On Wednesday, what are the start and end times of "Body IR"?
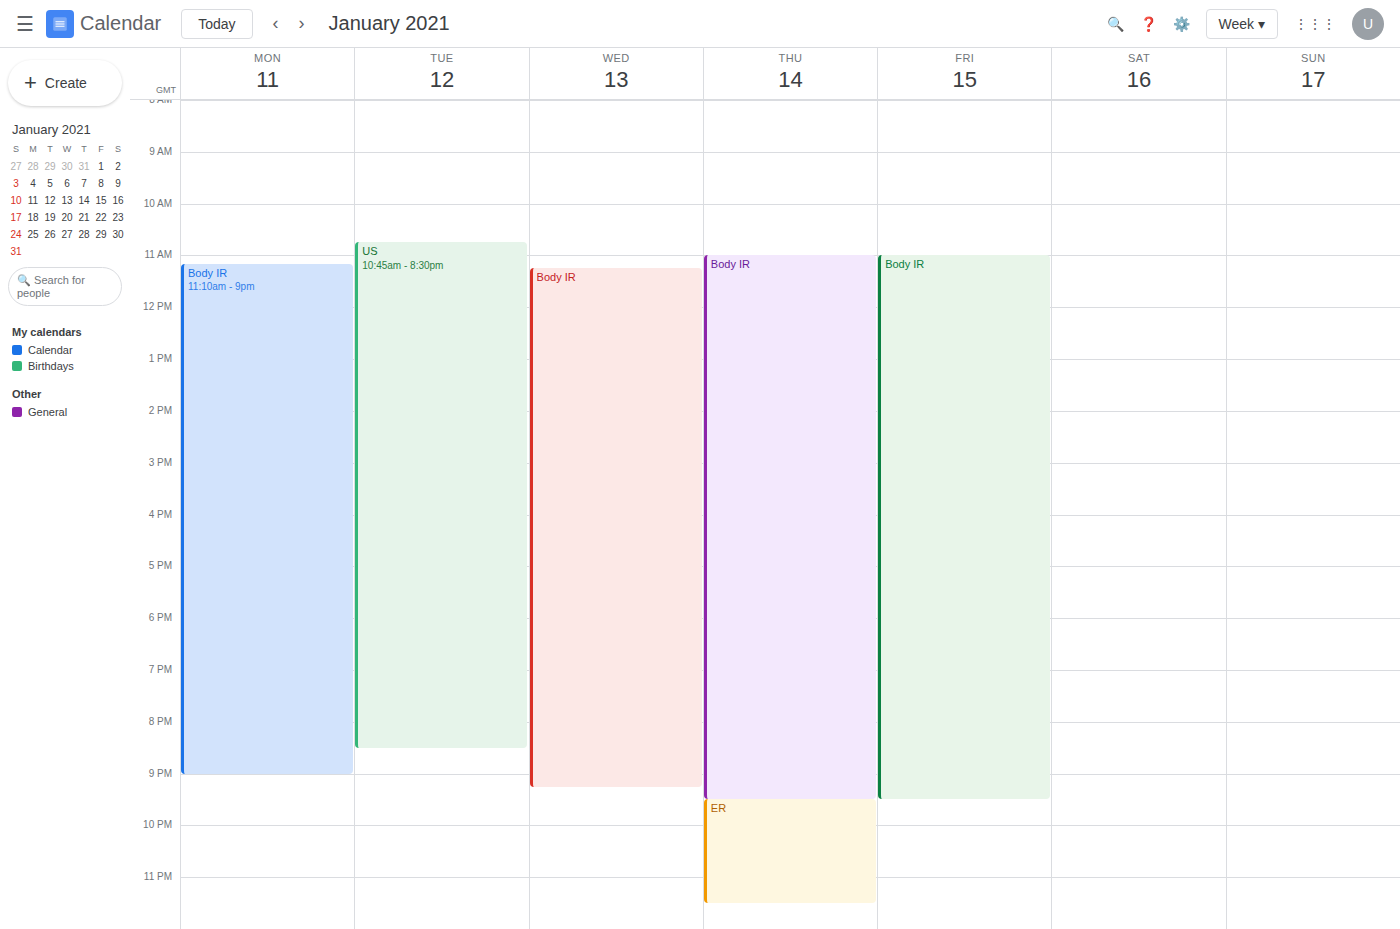
11:15 AM to 9:15 PM